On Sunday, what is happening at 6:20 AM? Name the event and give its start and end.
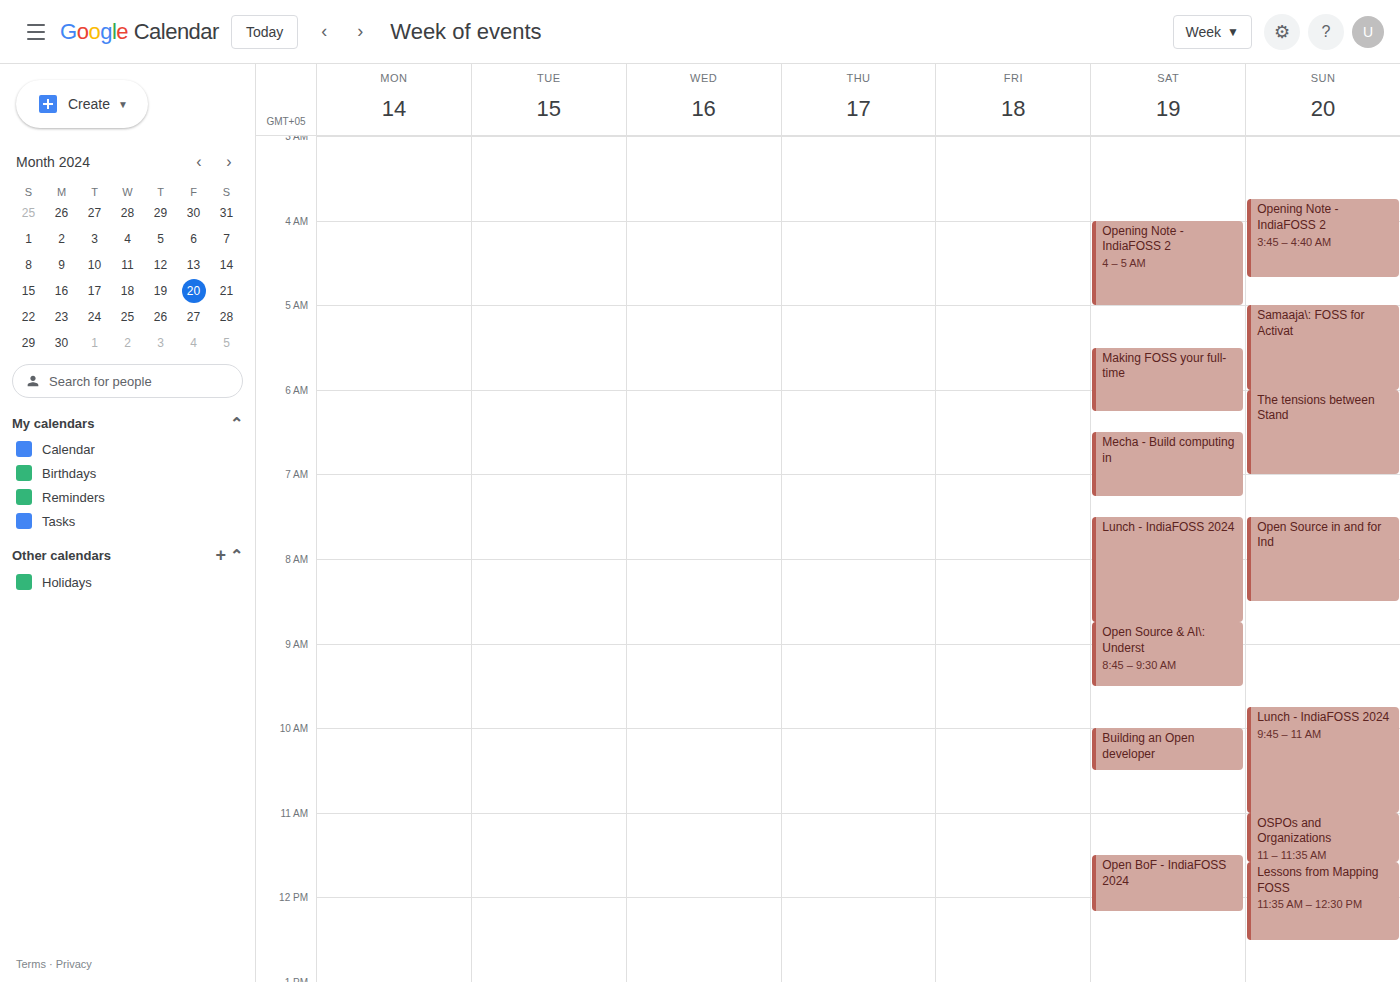
"The tensions between Stand", 6:00 AM to 7:00 AM